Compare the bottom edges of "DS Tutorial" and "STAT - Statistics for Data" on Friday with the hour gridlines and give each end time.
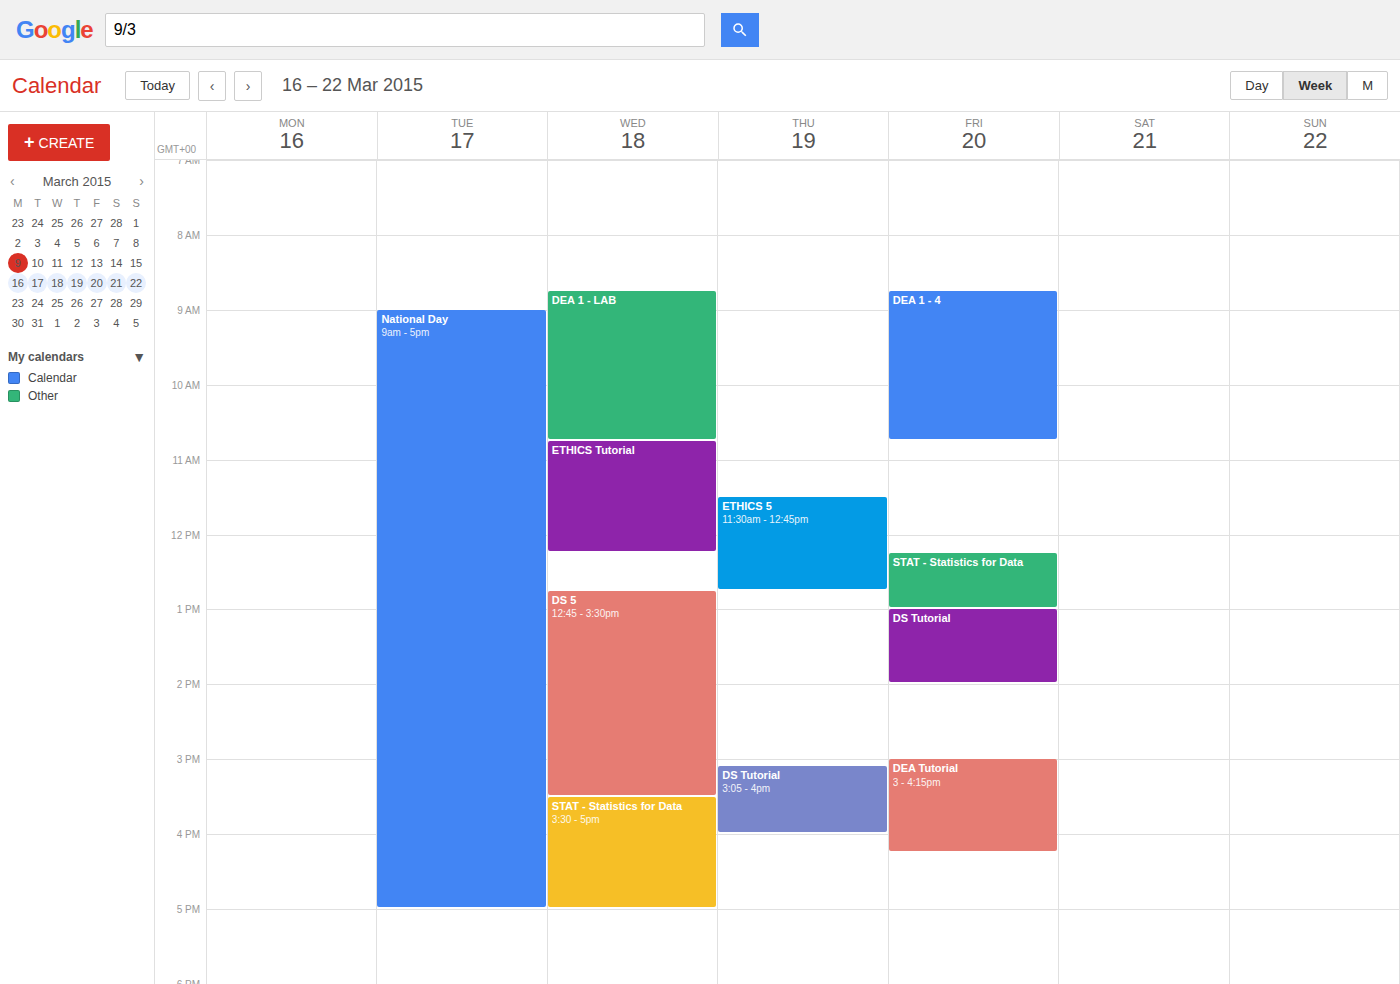
"DS Tutorial": 14:00, exactly on the 14:00 line. "STAT - Statistics for Data": 13:00, exactly on the 13:00 line.